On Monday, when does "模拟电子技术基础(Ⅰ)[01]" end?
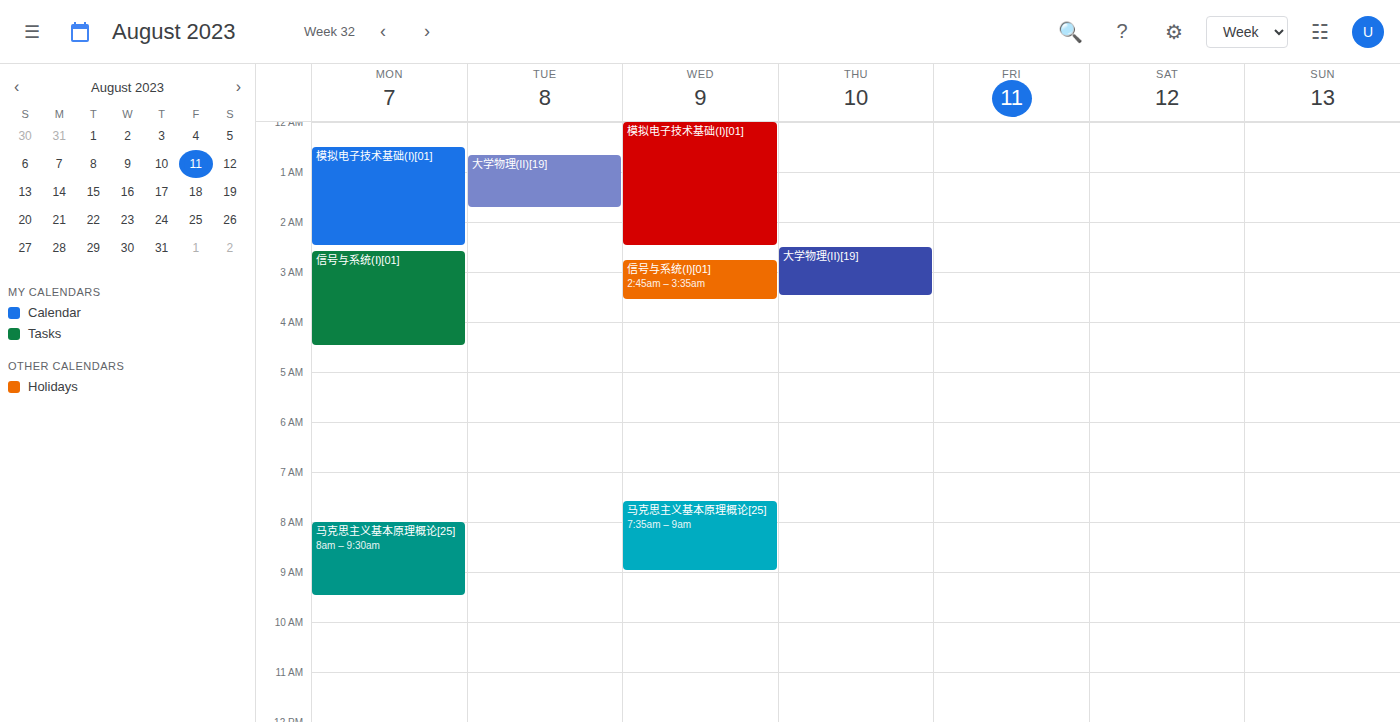
2:30 AM